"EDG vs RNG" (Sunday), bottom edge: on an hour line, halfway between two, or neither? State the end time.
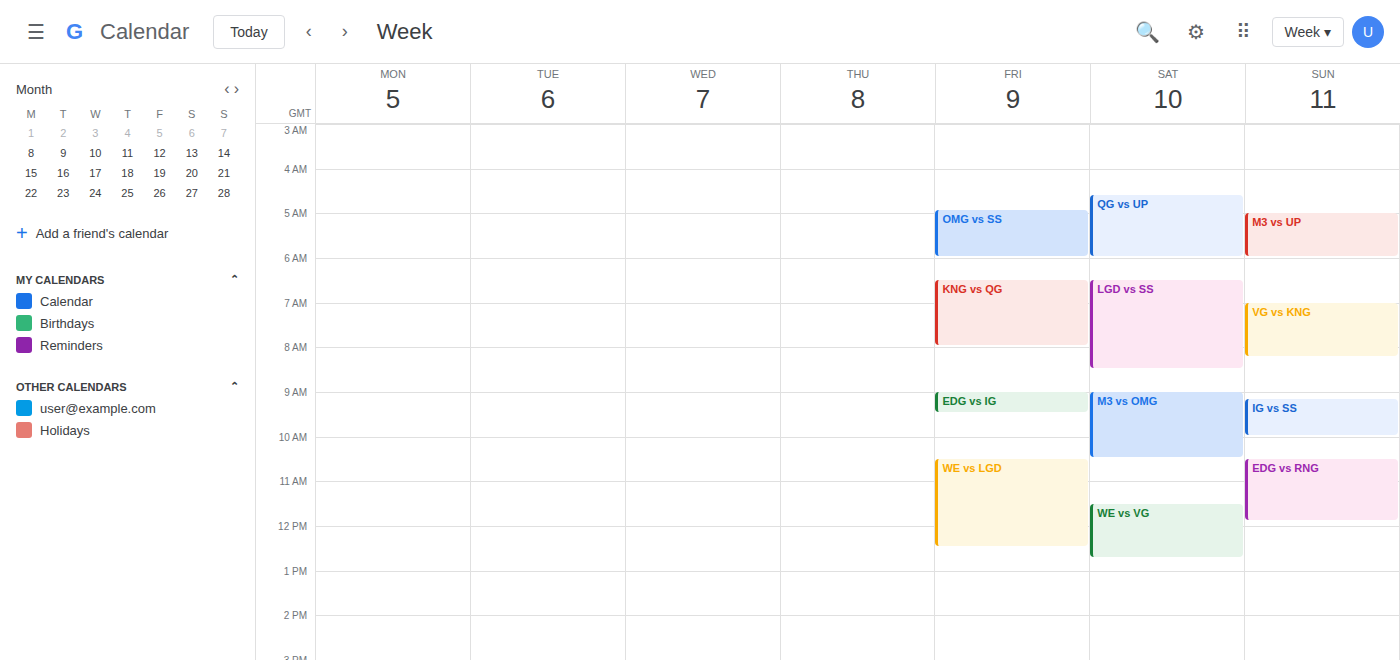
11:55 AM -- neither: 55 minutes below the 11 AM line and 5 minutes above the 12 PM line.